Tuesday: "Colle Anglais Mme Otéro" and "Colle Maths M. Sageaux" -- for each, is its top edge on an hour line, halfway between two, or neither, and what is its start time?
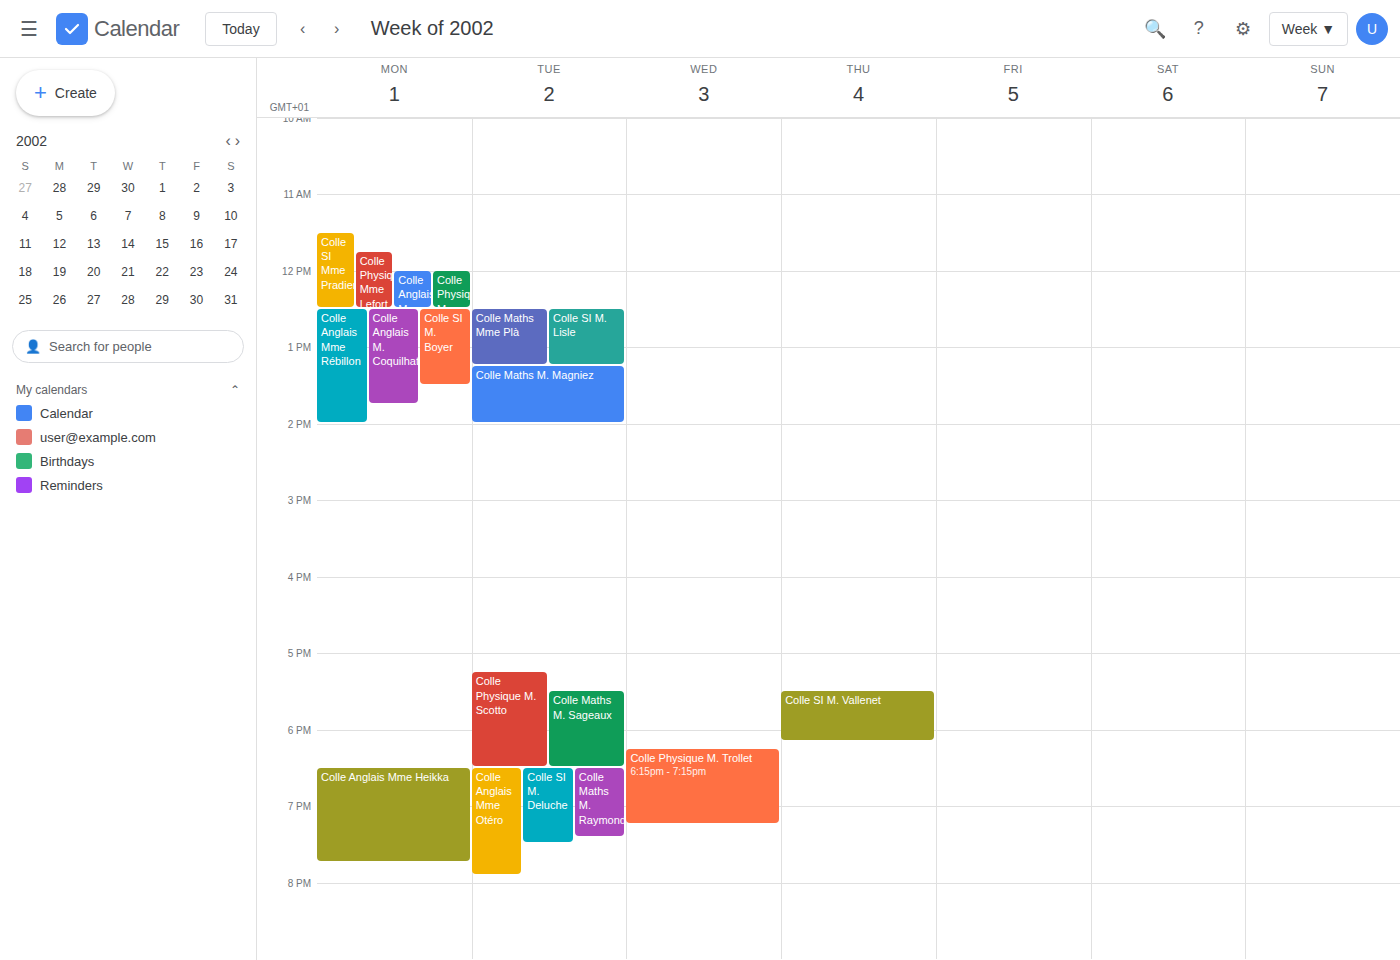
"Colle Anglais Mme Otéro": 6:30 PM, halfway between the 6 PM and 7 PM lines. "Colle Maths M. Sageaux": 5:30 PM, halfway between the 5 PM and 6 PM lines.